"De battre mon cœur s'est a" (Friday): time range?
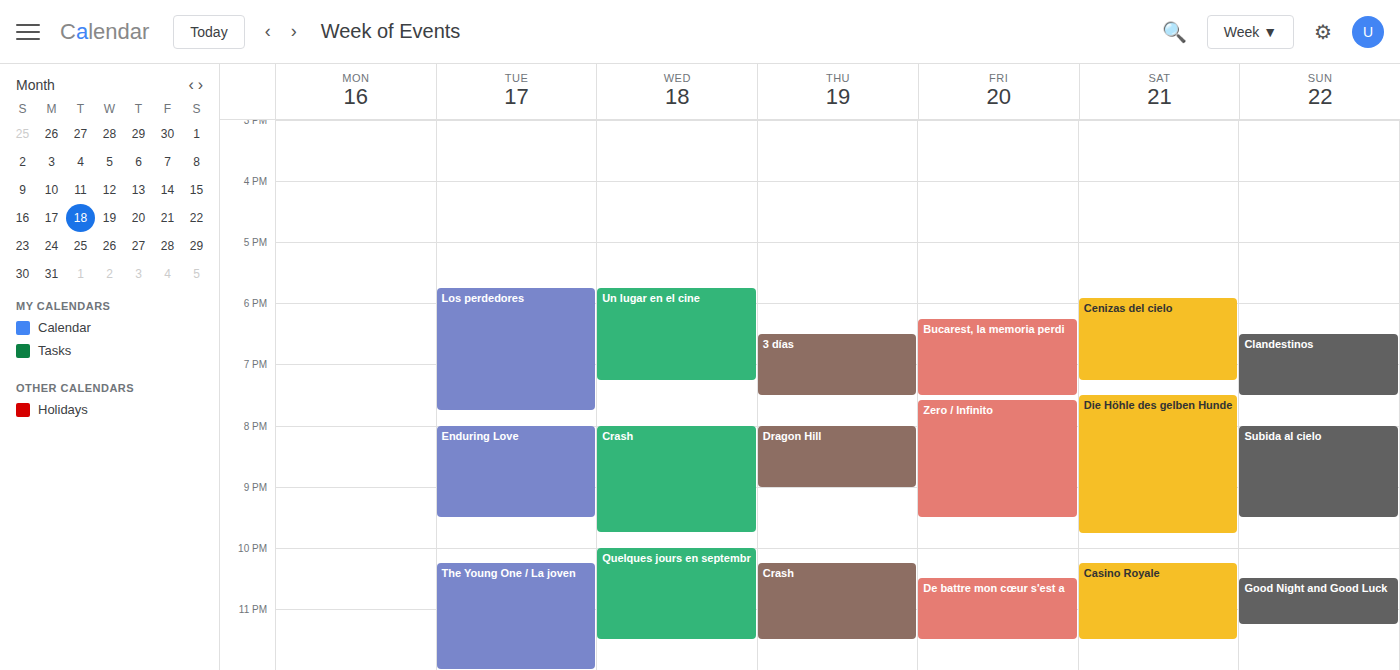
10:30 PM to 11:30 PM